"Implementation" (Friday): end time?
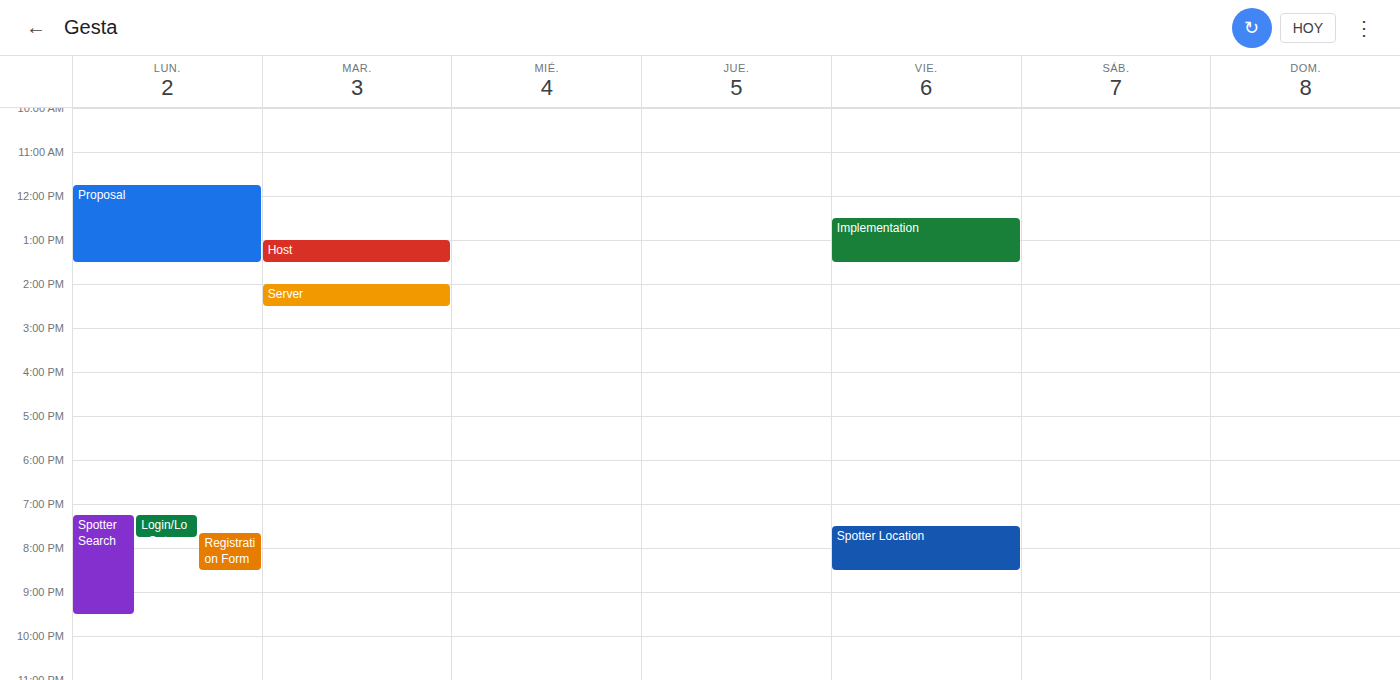
1:30 PM